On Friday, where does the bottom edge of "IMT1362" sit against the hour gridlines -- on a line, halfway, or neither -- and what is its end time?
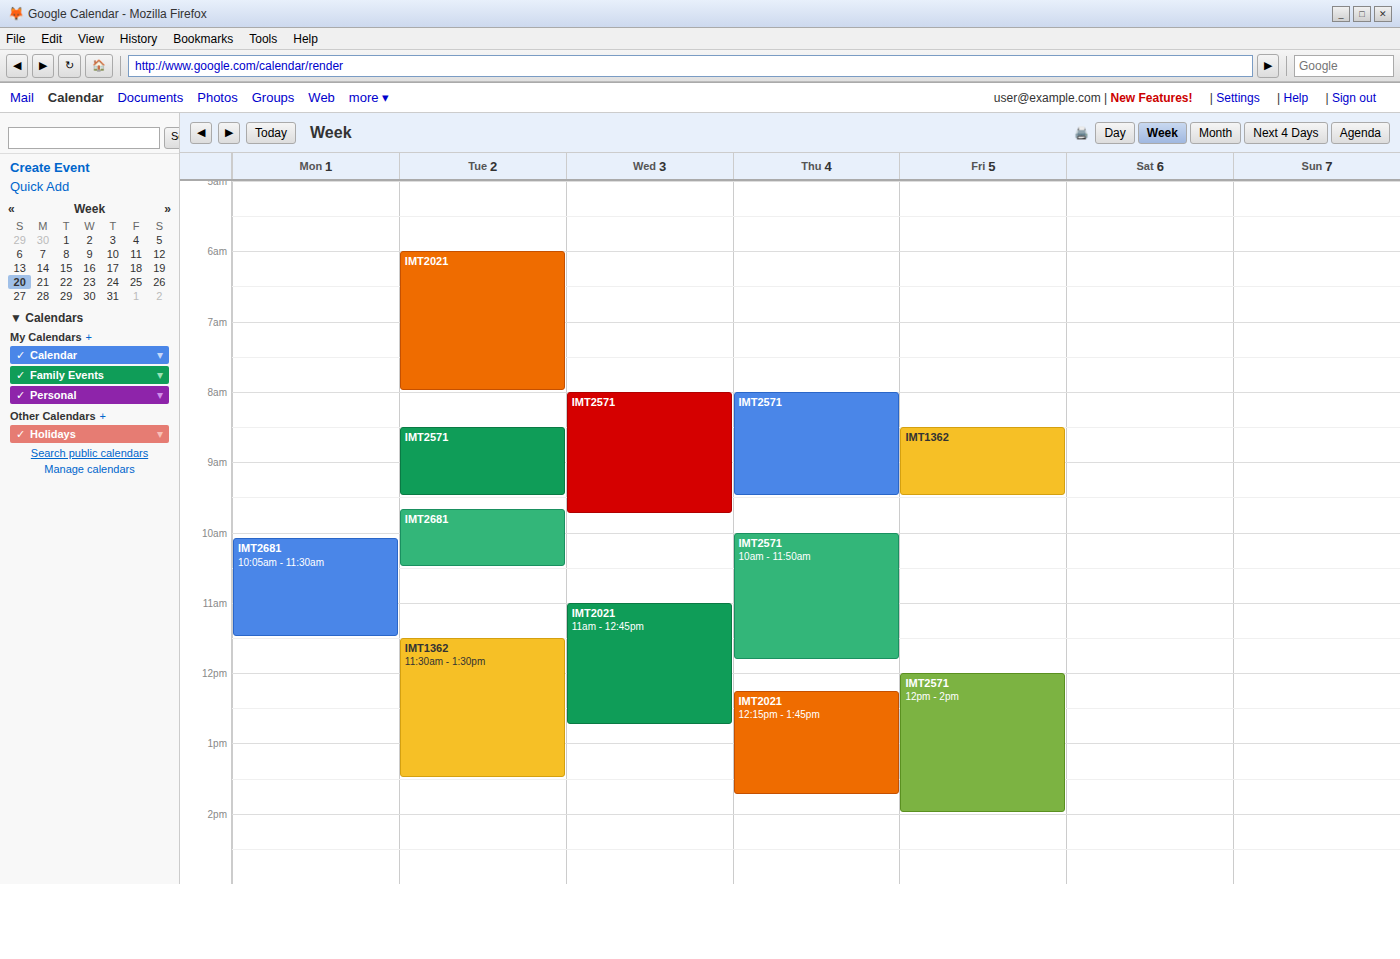
9:30 AM -- halfway between the 9 AM and 10 AM lines.